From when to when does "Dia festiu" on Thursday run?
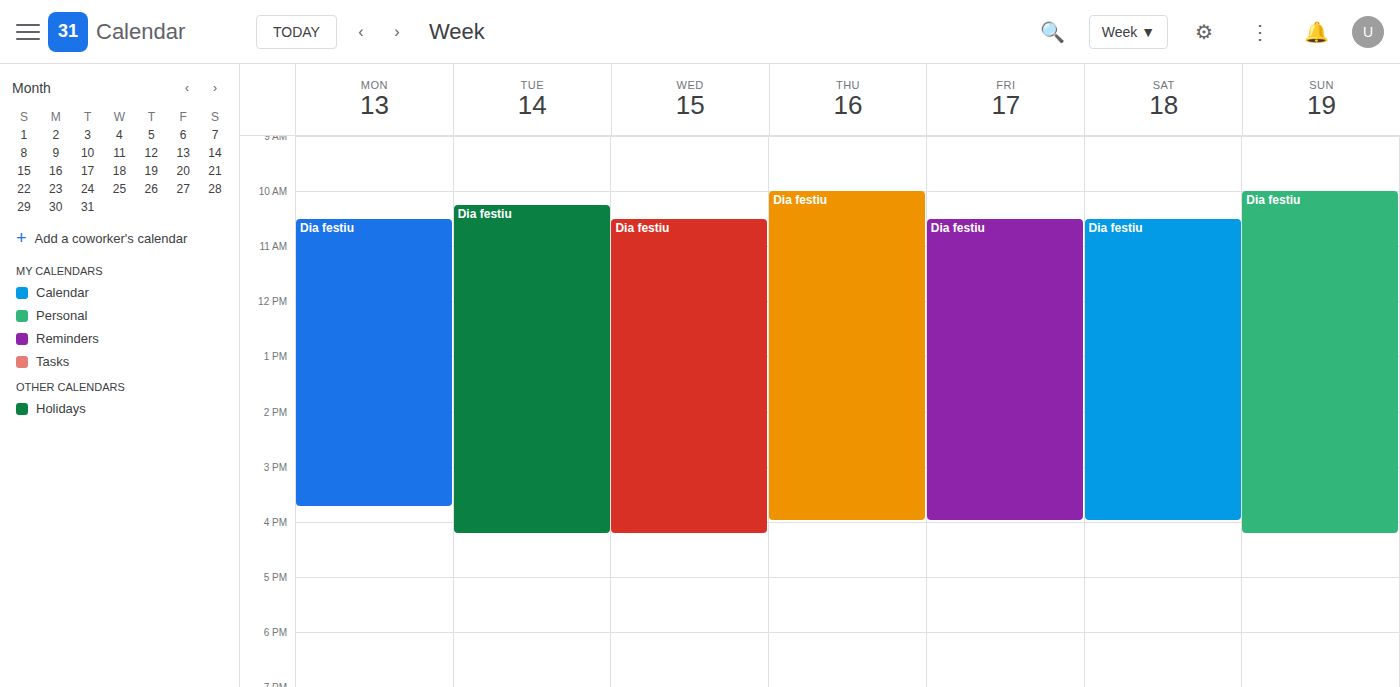
10:00 AM to 4:00 PM